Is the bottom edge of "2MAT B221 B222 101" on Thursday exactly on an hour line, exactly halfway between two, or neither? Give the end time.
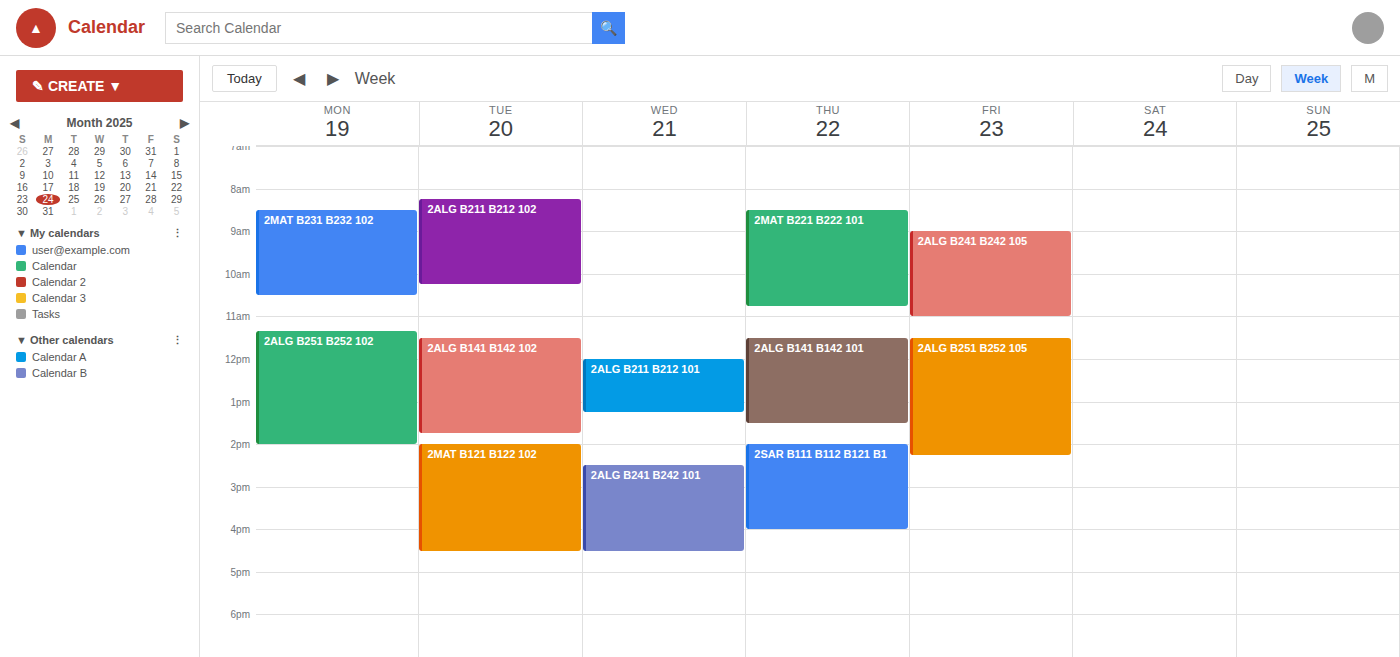
10:45 AM -- neither: three quarters of the way from the 10 AM line to the 11 AM line.